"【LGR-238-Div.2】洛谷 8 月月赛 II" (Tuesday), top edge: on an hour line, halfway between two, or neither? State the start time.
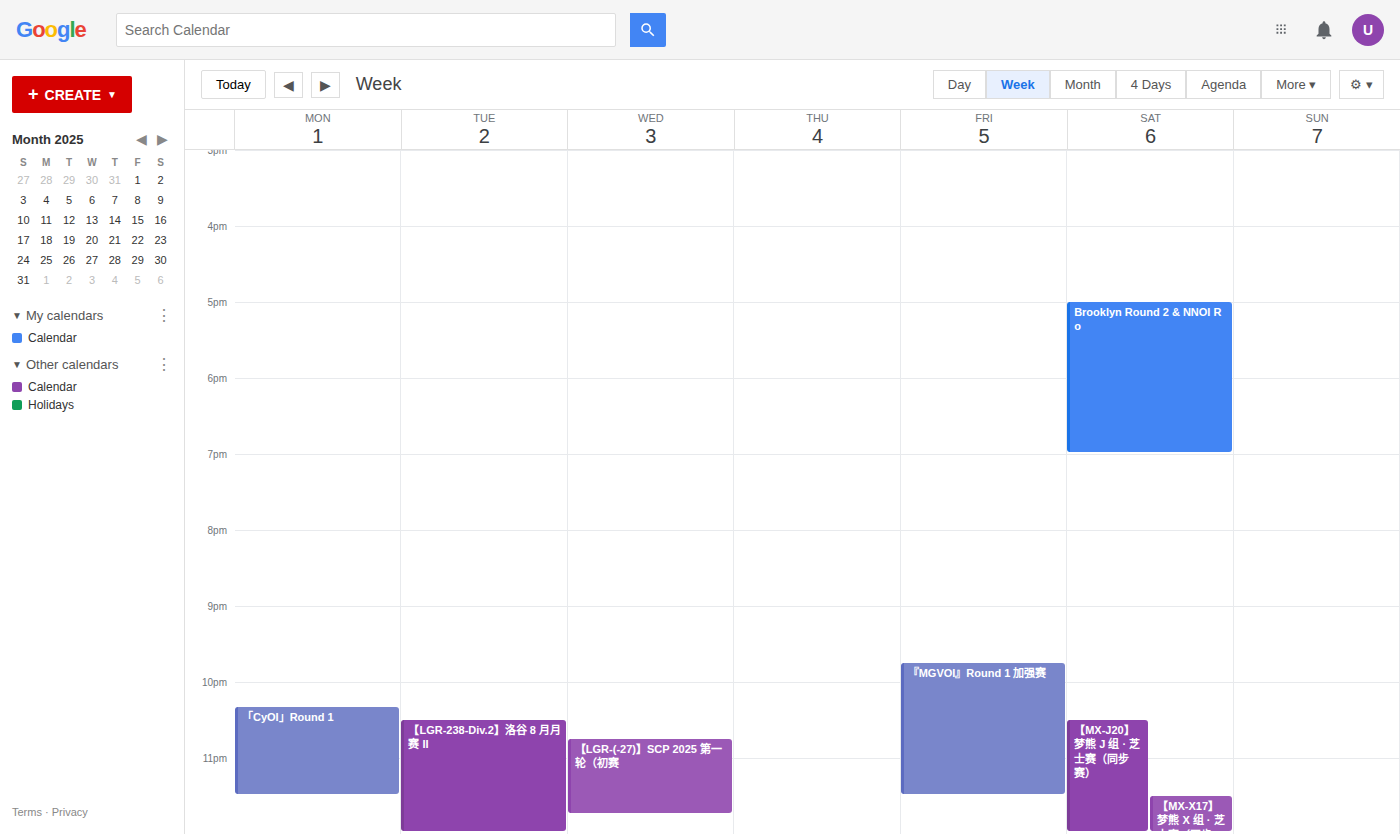
22:30 -- halfway between the 22:00 and 23:00 lines.